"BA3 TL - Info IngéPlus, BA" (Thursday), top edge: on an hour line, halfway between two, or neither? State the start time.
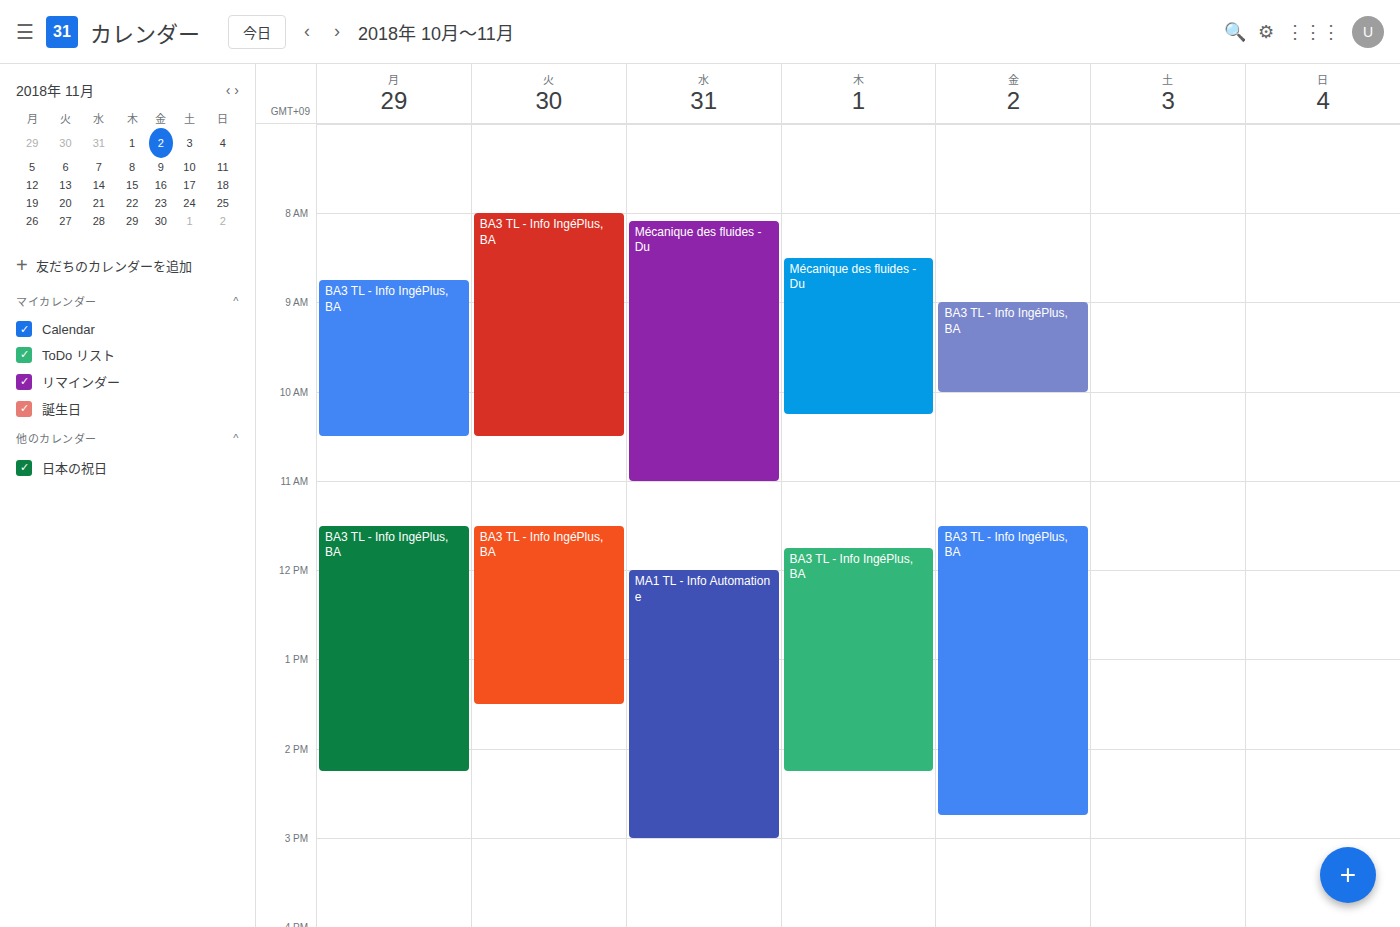
11:45 -- neither: three quarters of the way from the 11:00 line to the 12:00 line.